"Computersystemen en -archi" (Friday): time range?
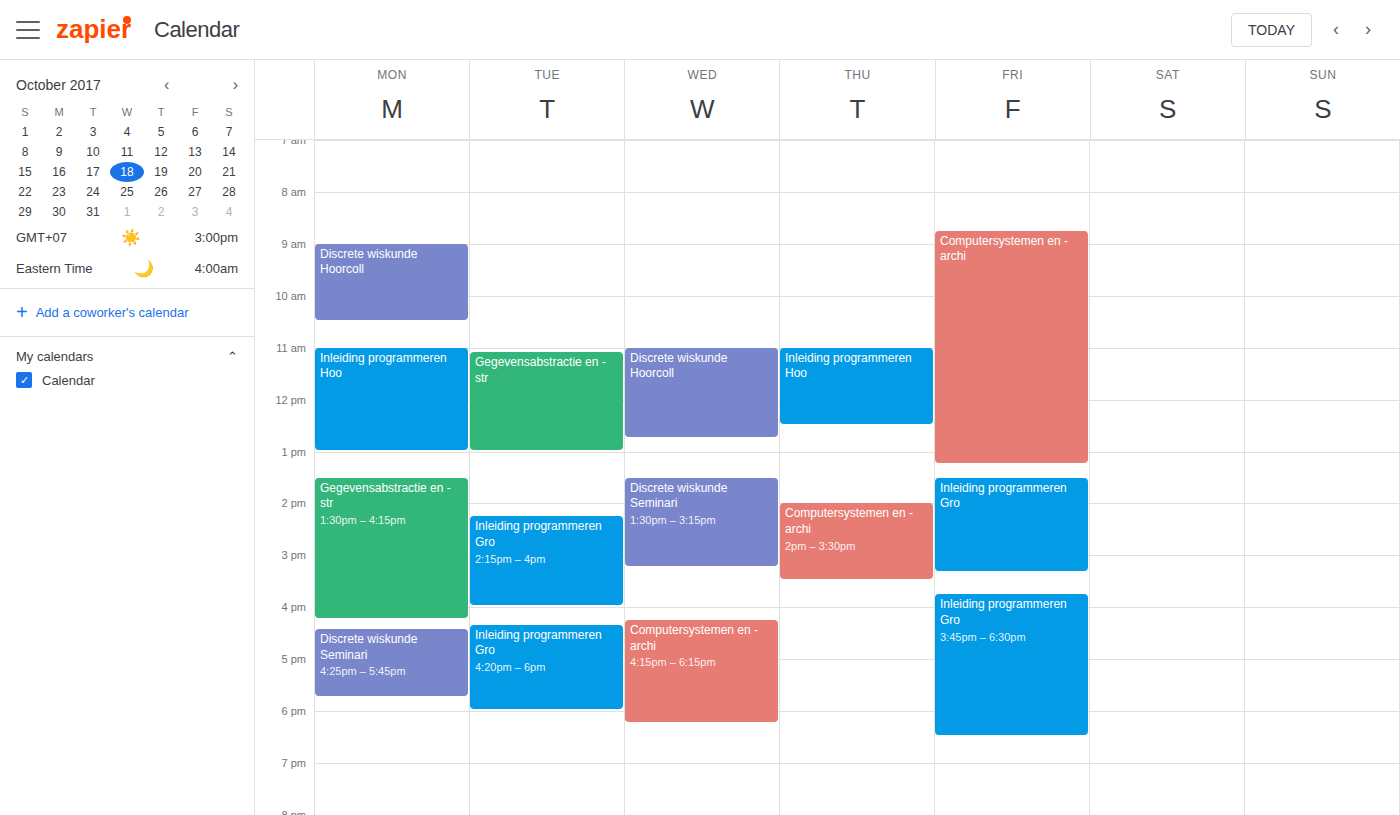
08:45 to 13:15